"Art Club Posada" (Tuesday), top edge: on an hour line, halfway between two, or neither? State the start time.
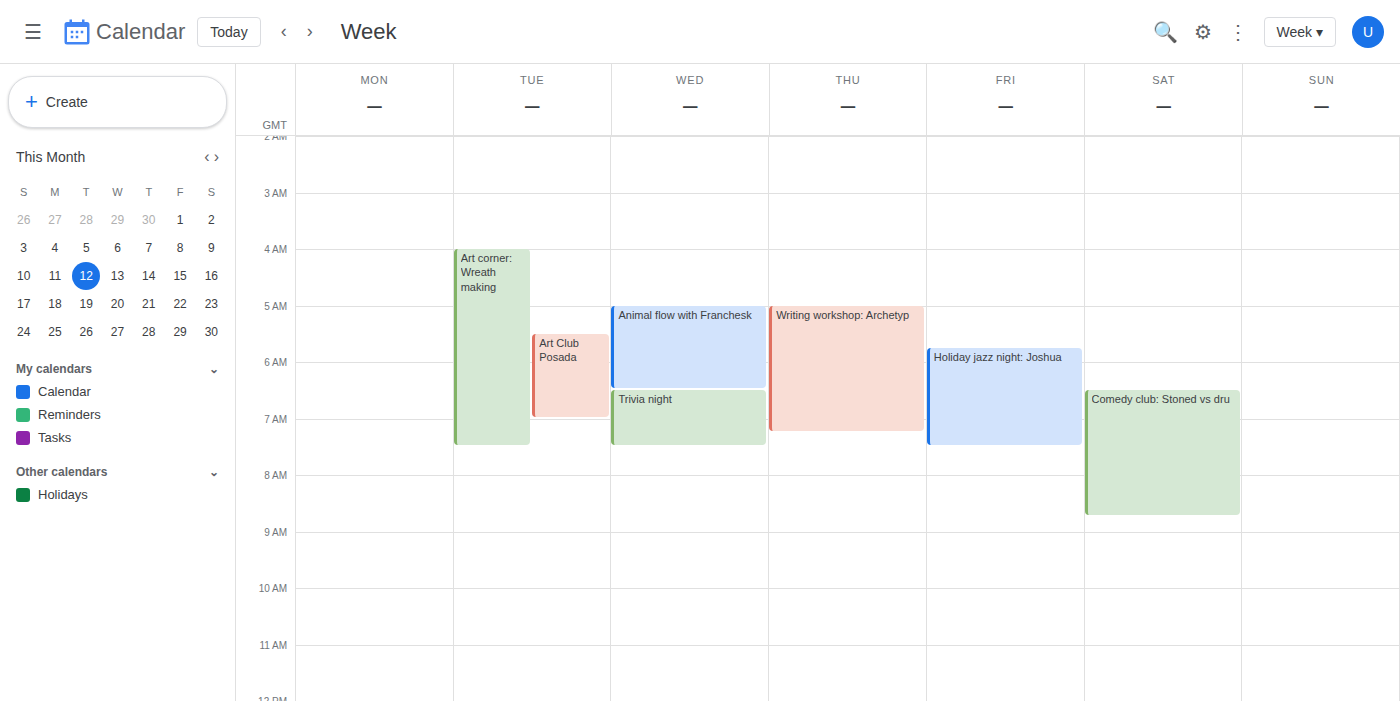
5:30 AM -- halfway between the 5 AM and 6 AM lines.